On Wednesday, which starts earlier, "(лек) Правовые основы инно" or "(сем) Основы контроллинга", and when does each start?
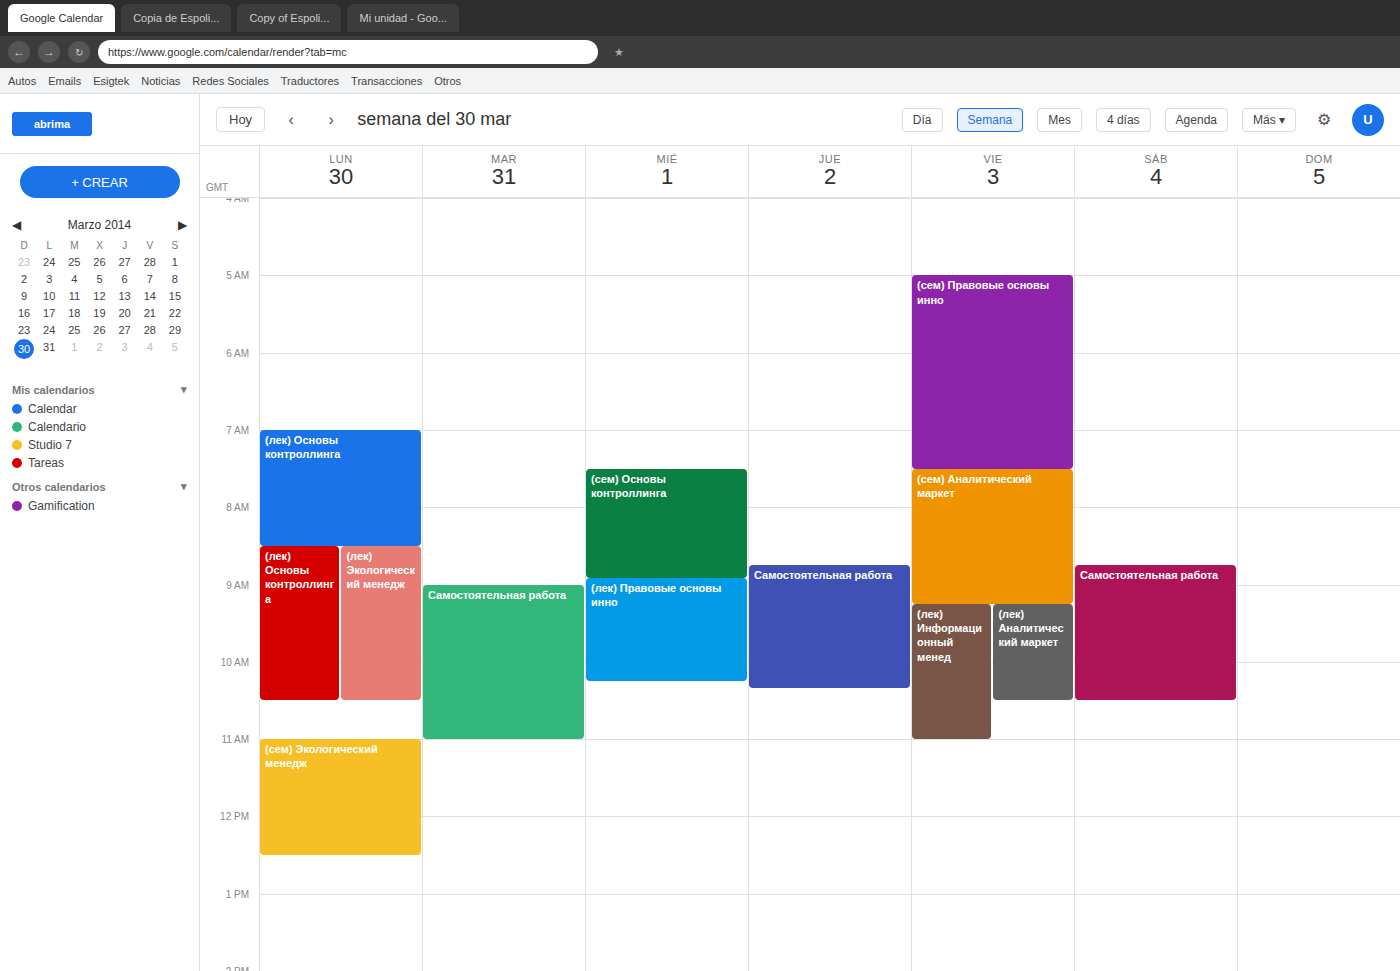
"(сем) Основы контроллинга" 7:30 AM; "(лек) Правовые основы инно" 8:55 AM.